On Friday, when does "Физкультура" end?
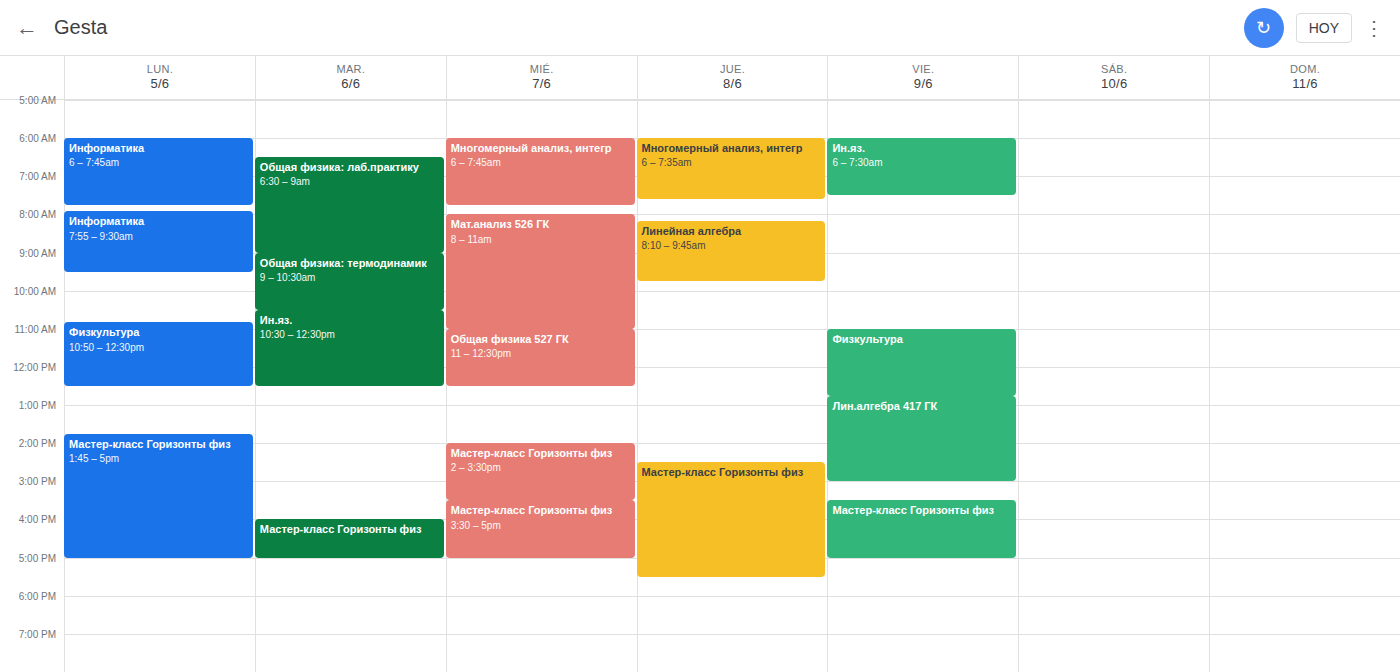
12:45